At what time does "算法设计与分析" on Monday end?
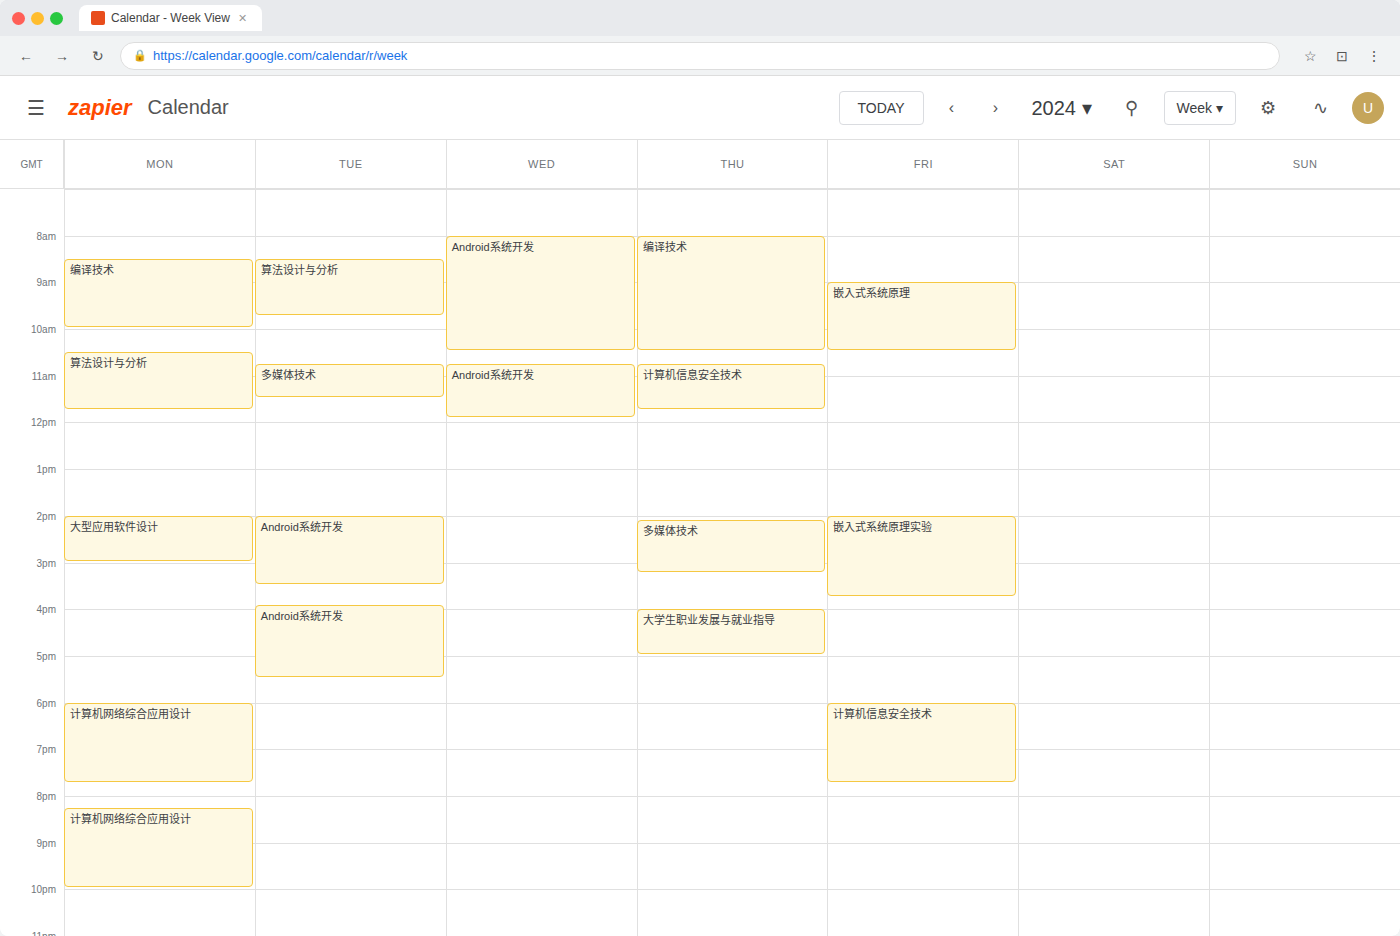
11:45 AM